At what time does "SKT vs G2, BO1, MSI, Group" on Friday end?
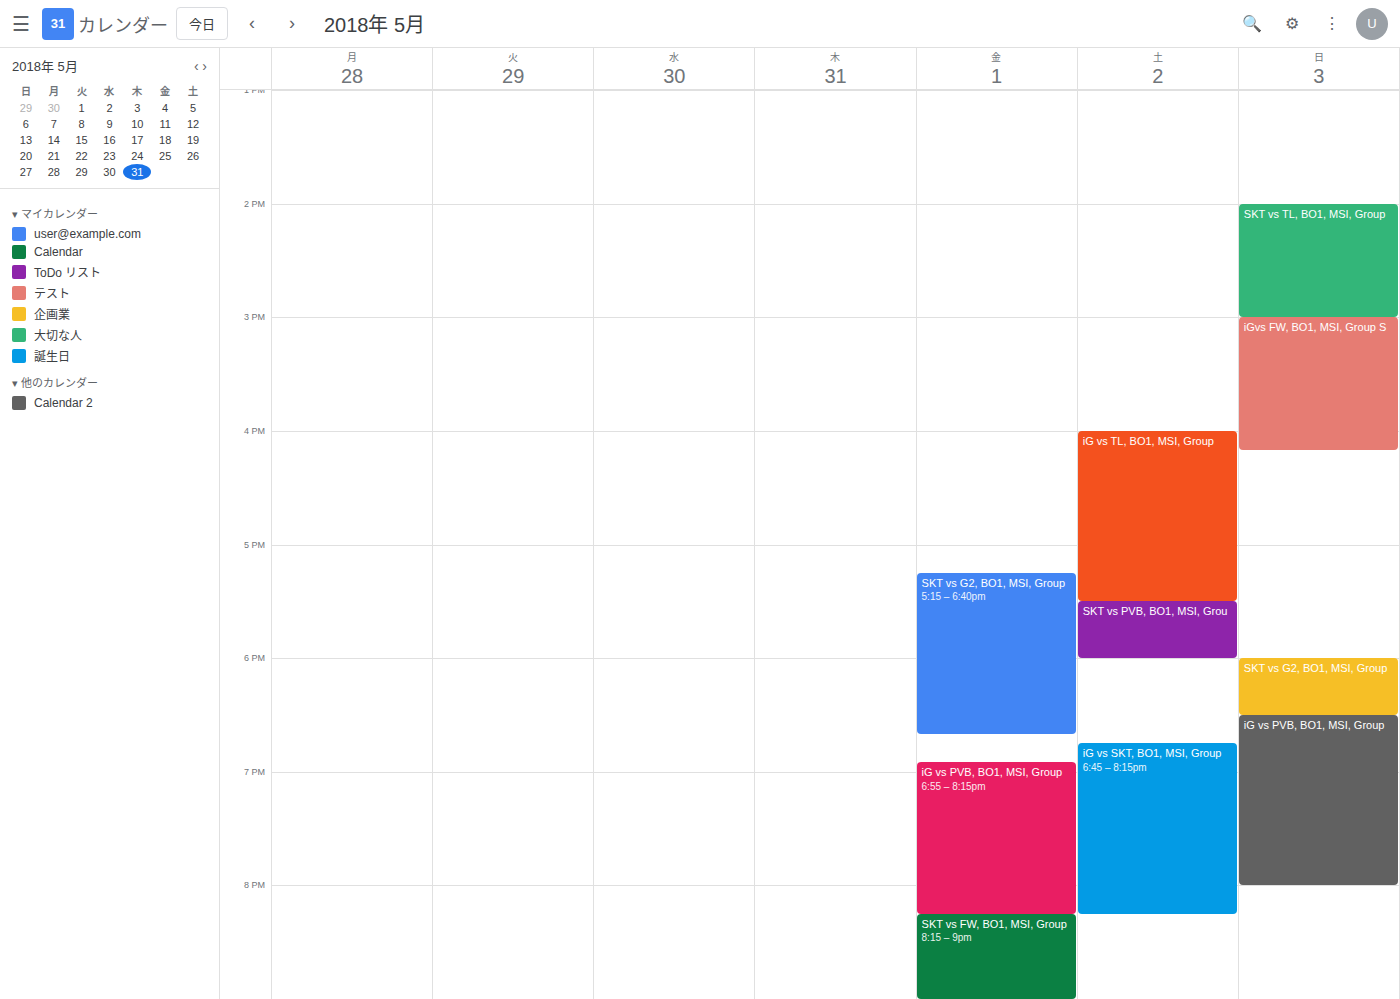
18:40